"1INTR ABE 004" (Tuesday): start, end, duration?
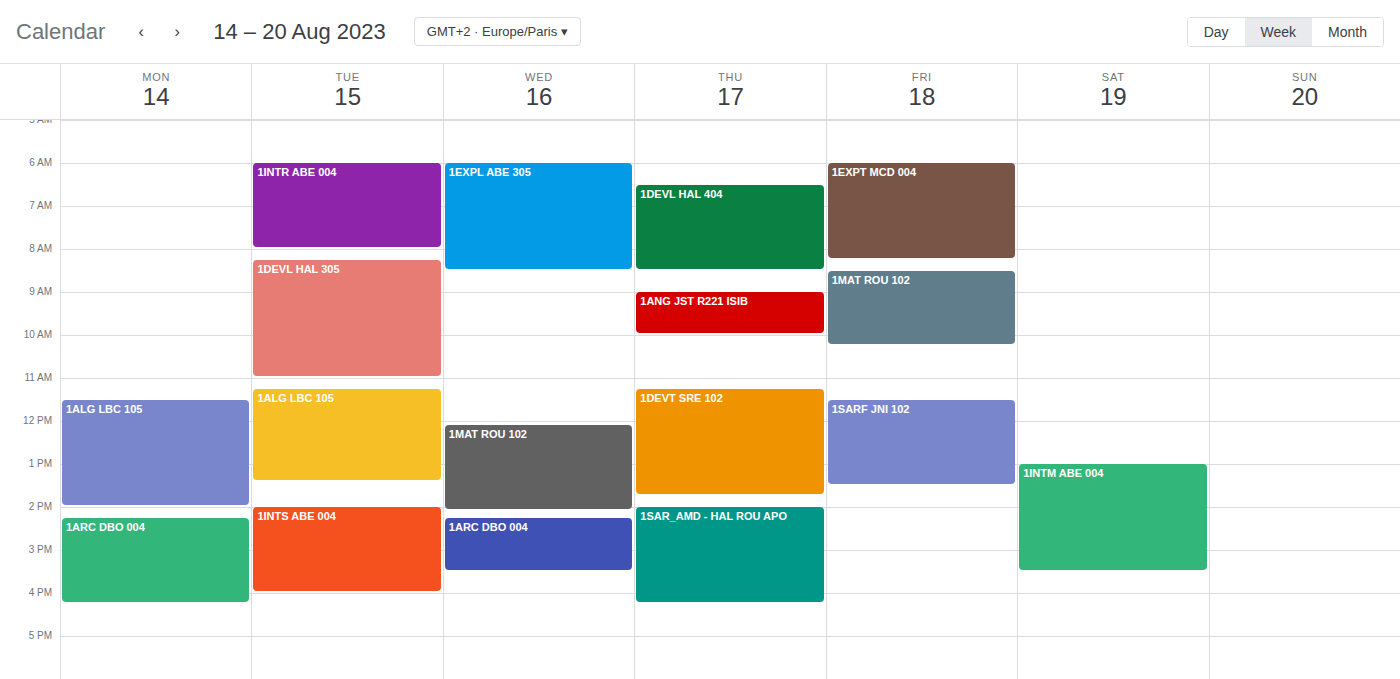
6:00 AM to 8:00 AM, 2 hours